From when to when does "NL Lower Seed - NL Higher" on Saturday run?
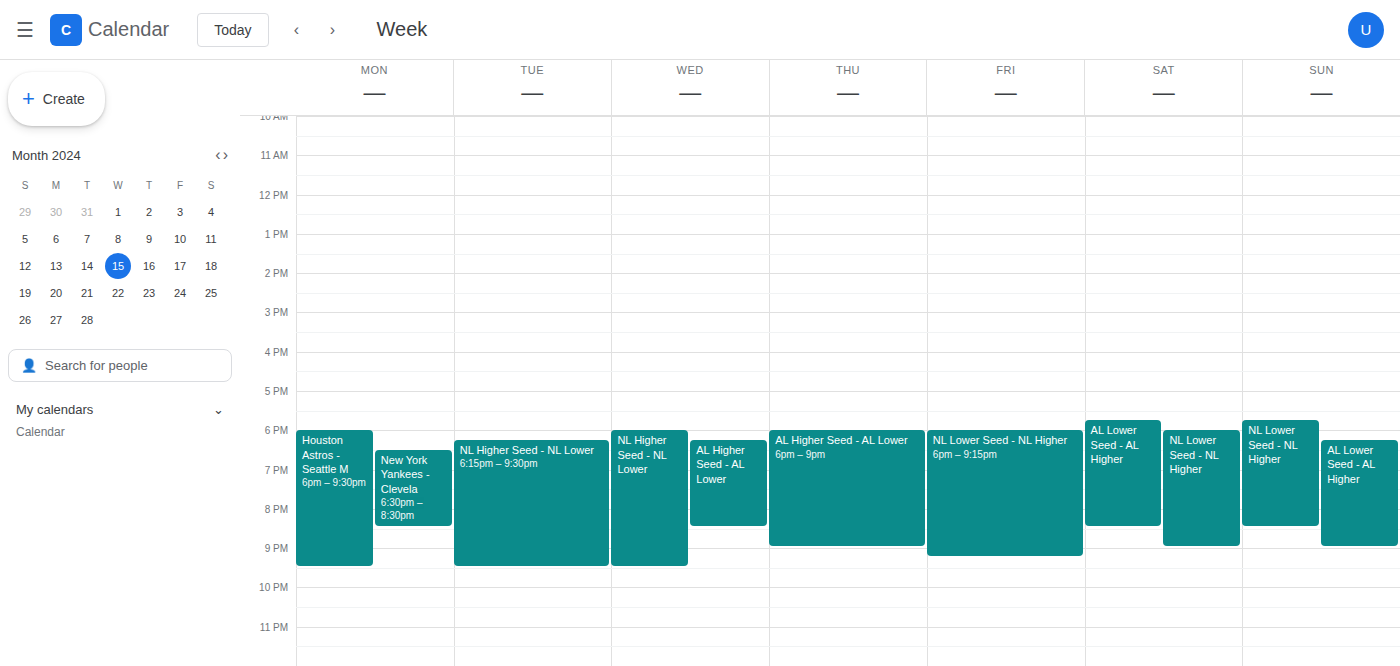
6:00 PM to 9:00 PM